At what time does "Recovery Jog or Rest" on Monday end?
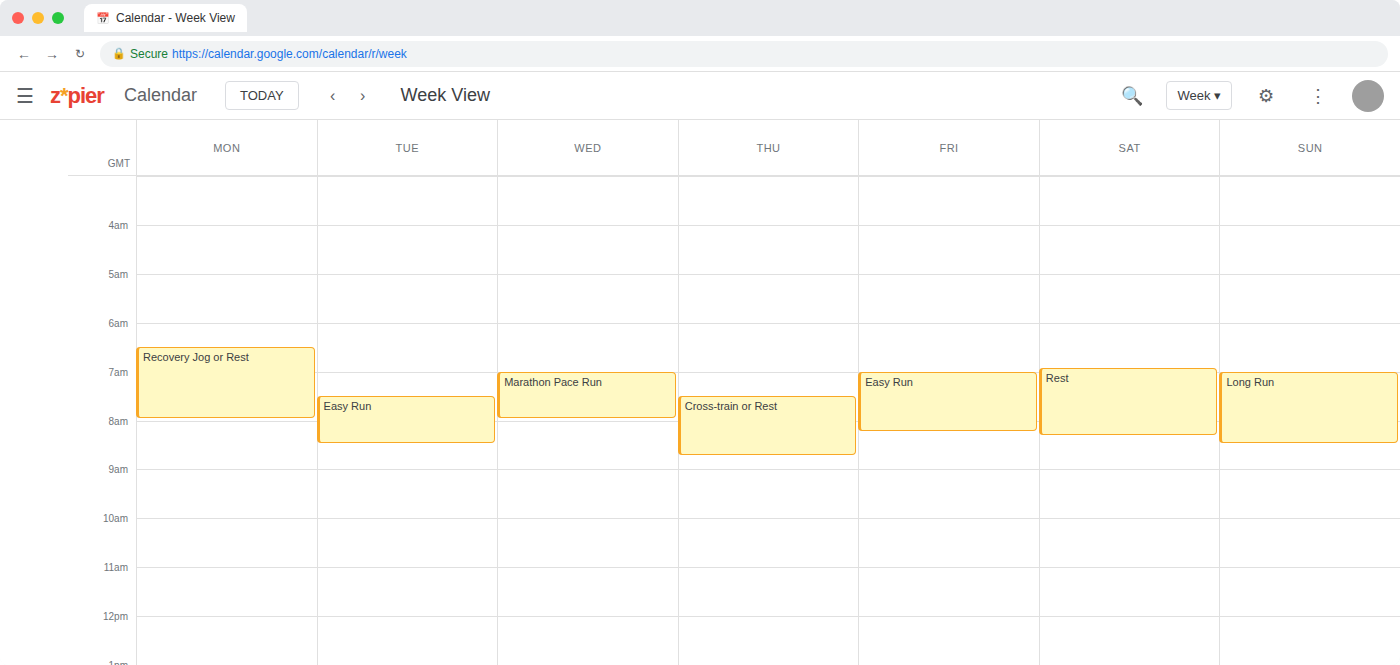
08:00